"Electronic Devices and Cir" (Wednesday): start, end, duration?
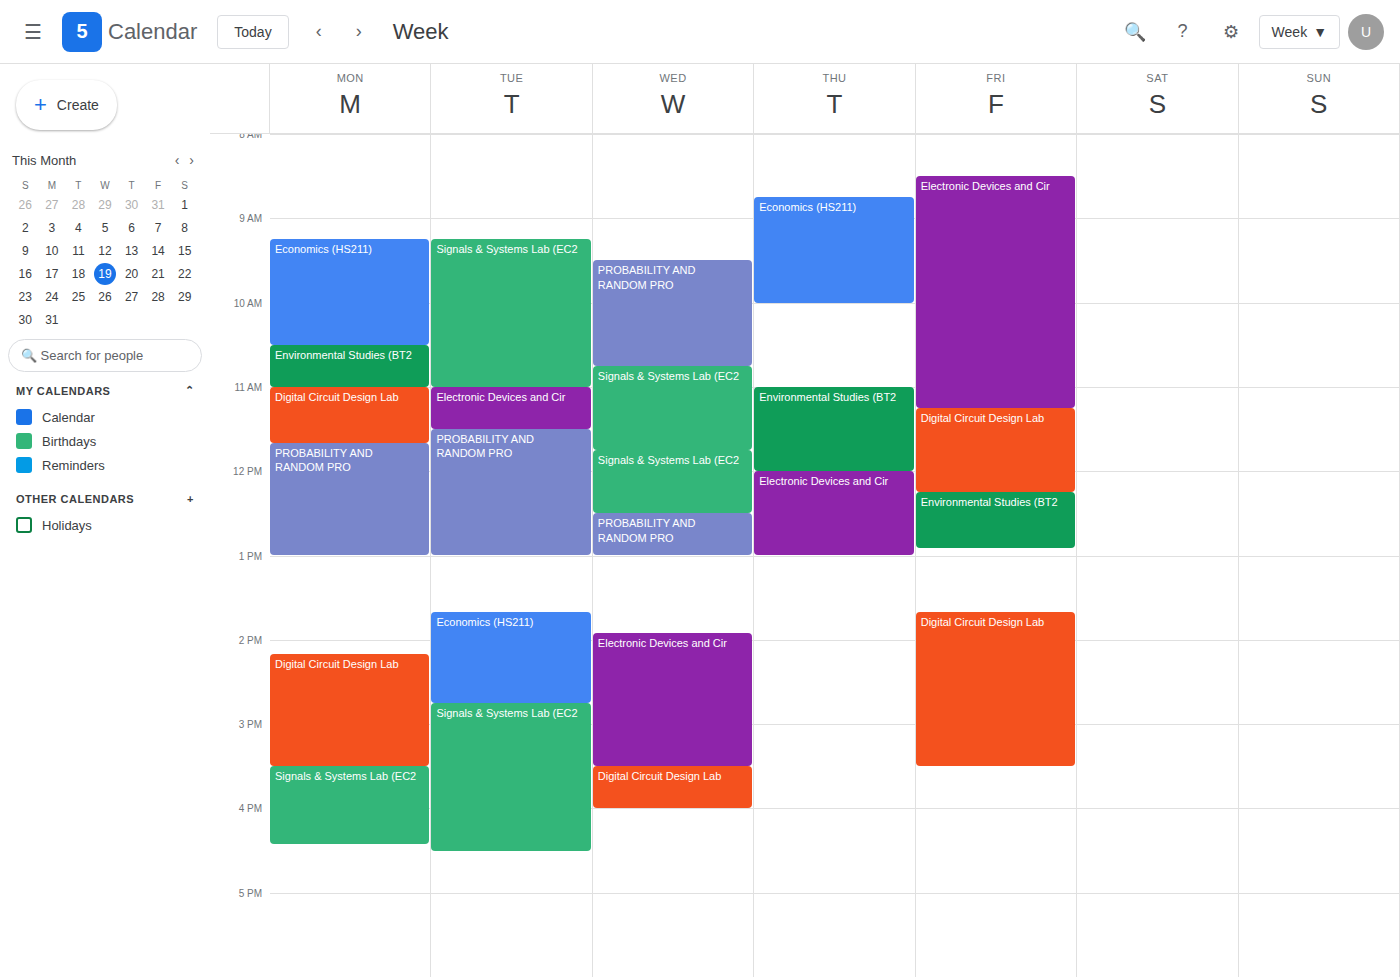
1:55 PM to 3:30 PM, 1 hour 35 minutes